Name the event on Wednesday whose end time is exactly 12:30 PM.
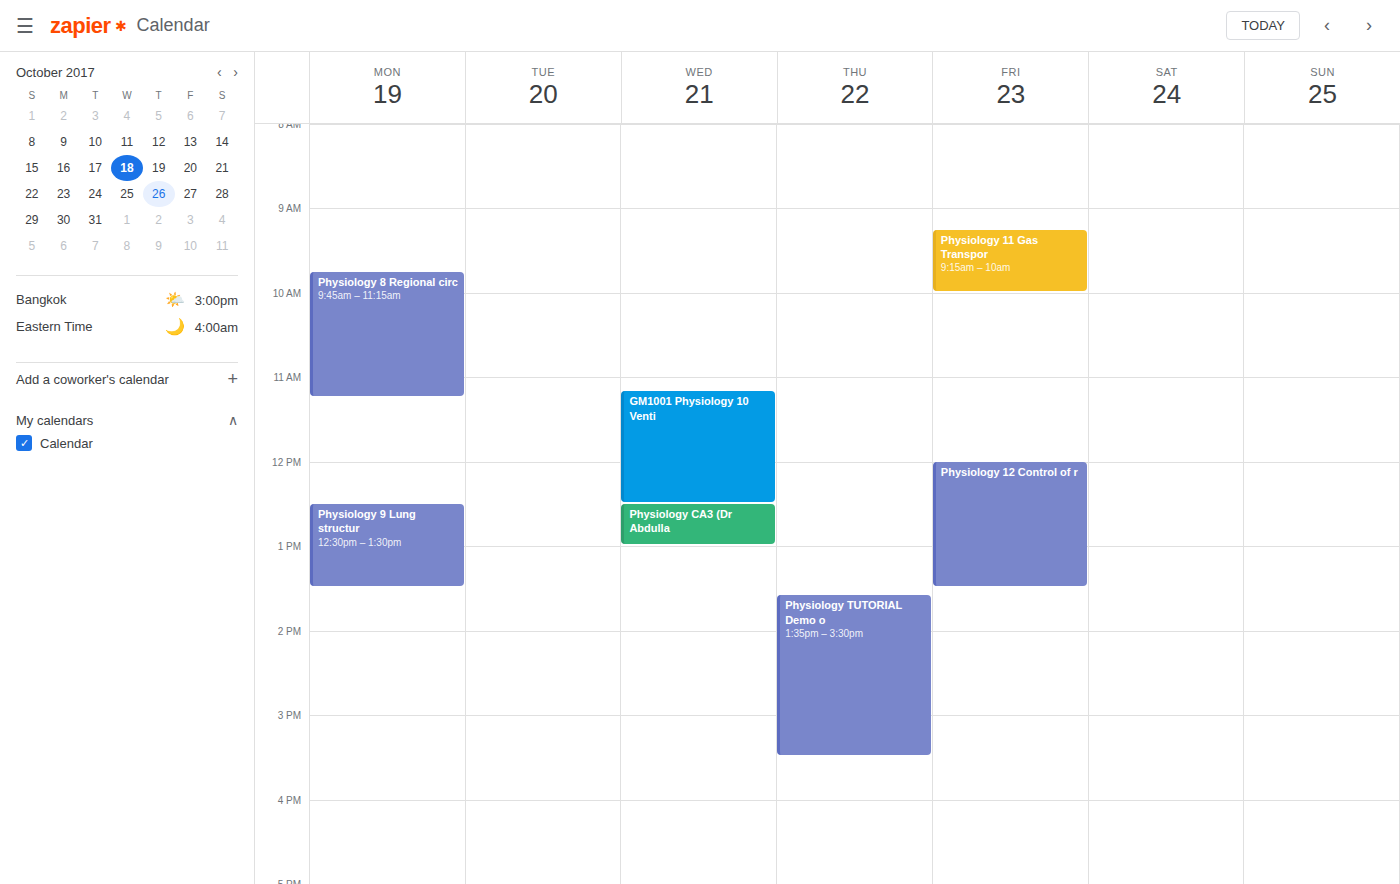
"GM1001 Physiology 10 Venti"